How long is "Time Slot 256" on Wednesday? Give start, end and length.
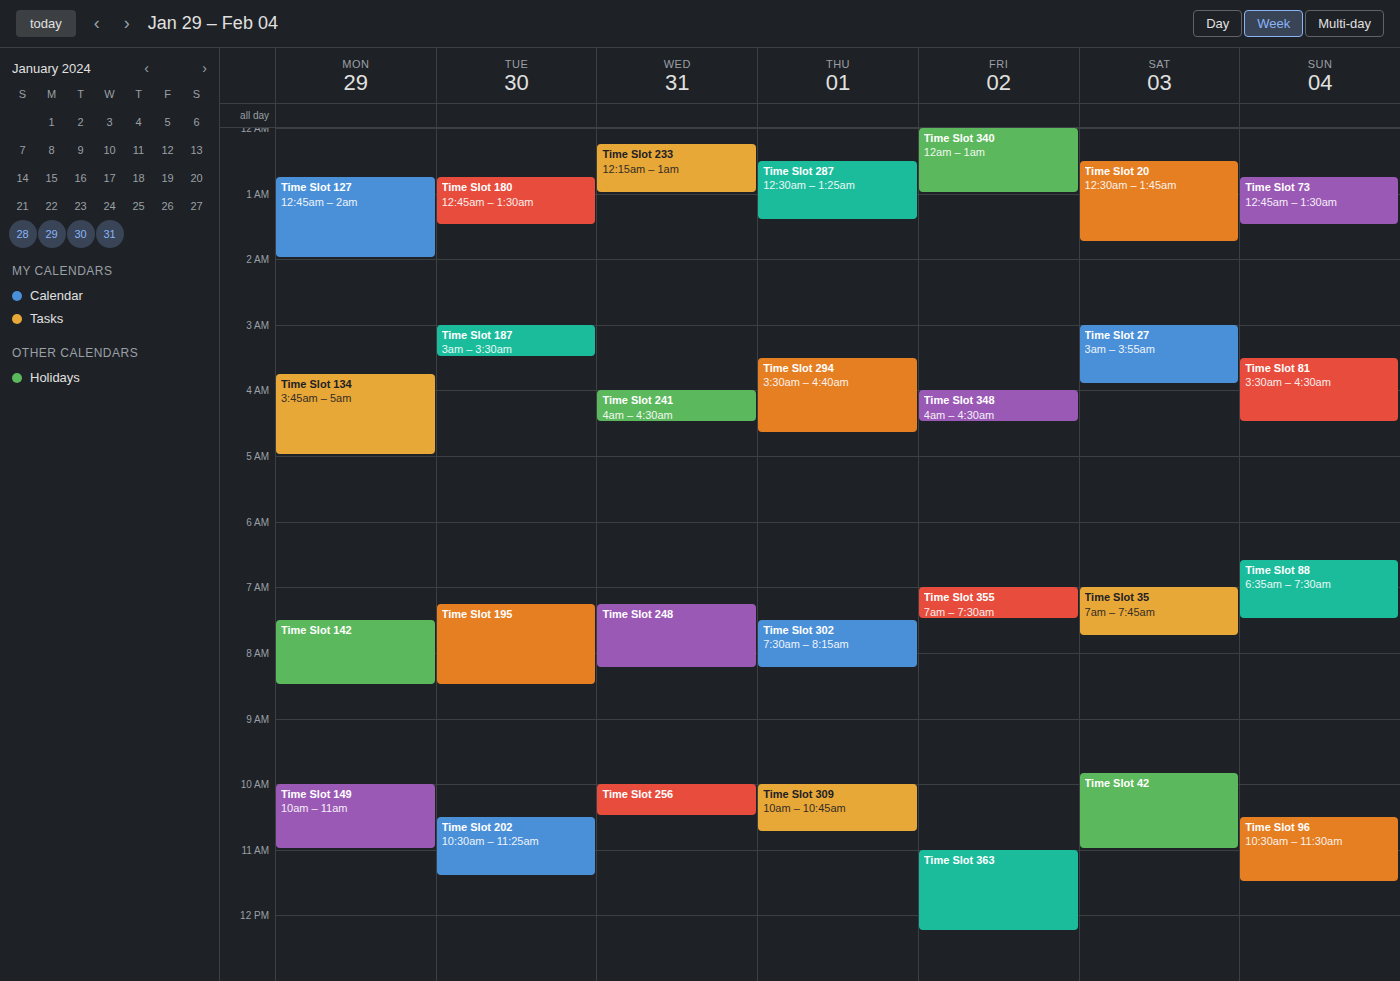
10:00 AM to 10:30 AM, 30 minutes